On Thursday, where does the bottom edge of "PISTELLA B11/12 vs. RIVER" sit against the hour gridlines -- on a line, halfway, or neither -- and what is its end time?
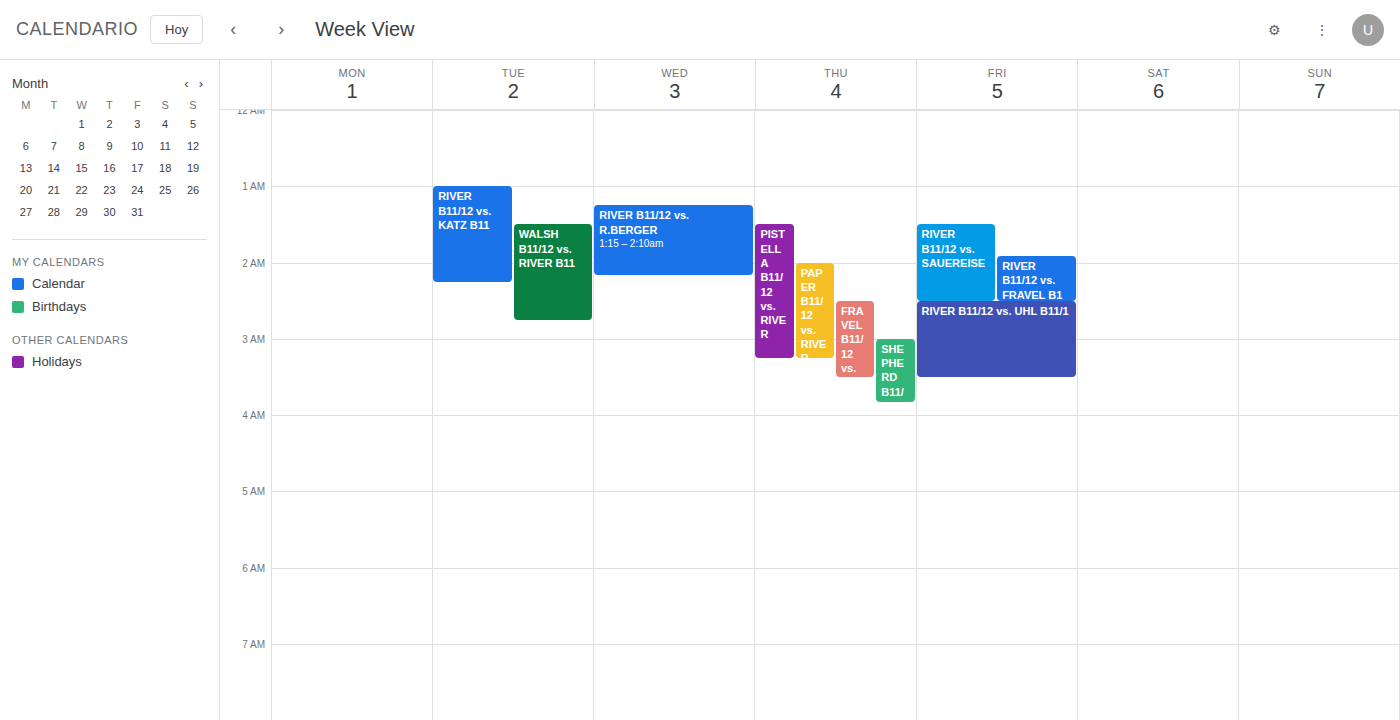
3:15 AM -- neither: a quarter of the way from the 3 AM line to the 4 AM line.